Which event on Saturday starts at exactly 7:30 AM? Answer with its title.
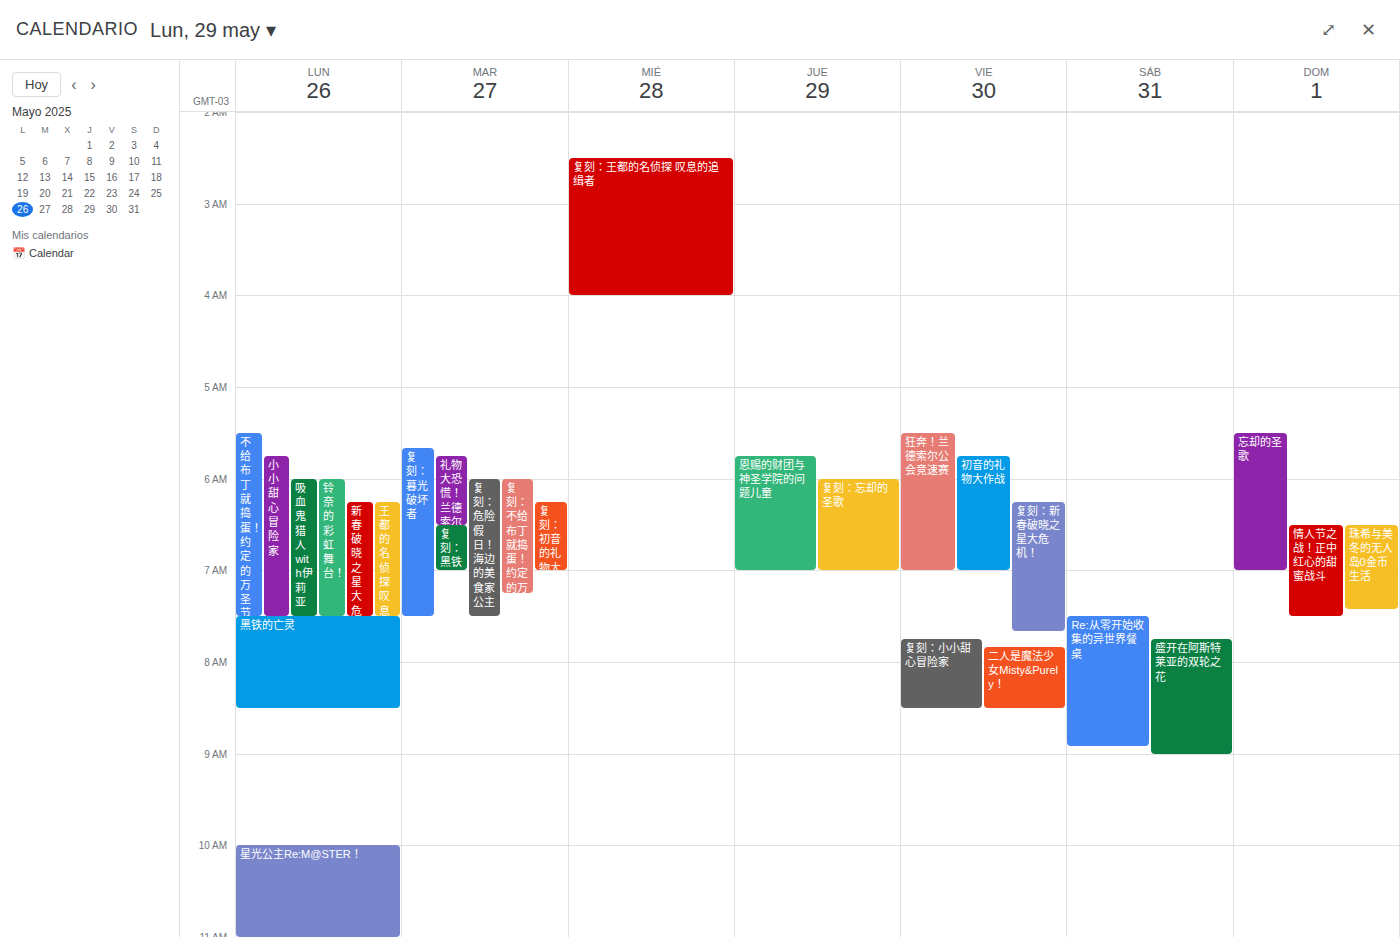
"Re:从零开始收集的异世界餐桌"